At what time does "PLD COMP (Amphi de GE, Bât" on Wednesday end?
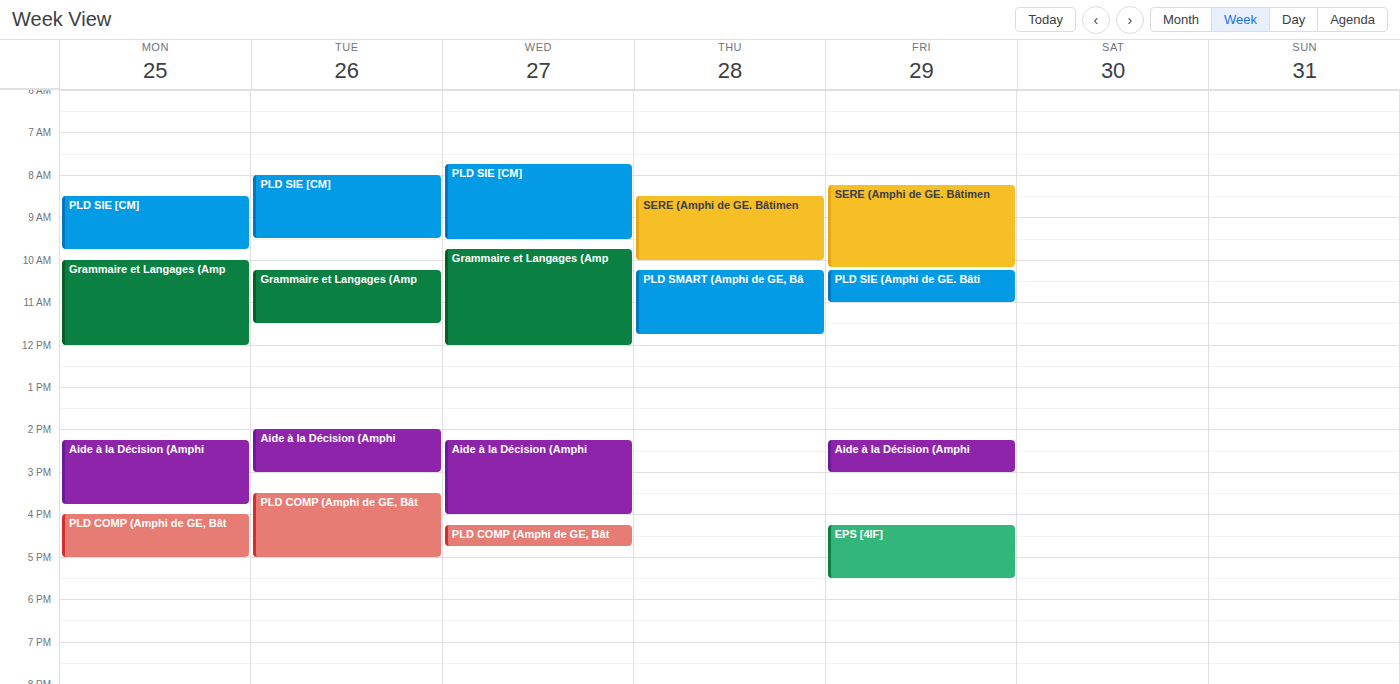
16:45